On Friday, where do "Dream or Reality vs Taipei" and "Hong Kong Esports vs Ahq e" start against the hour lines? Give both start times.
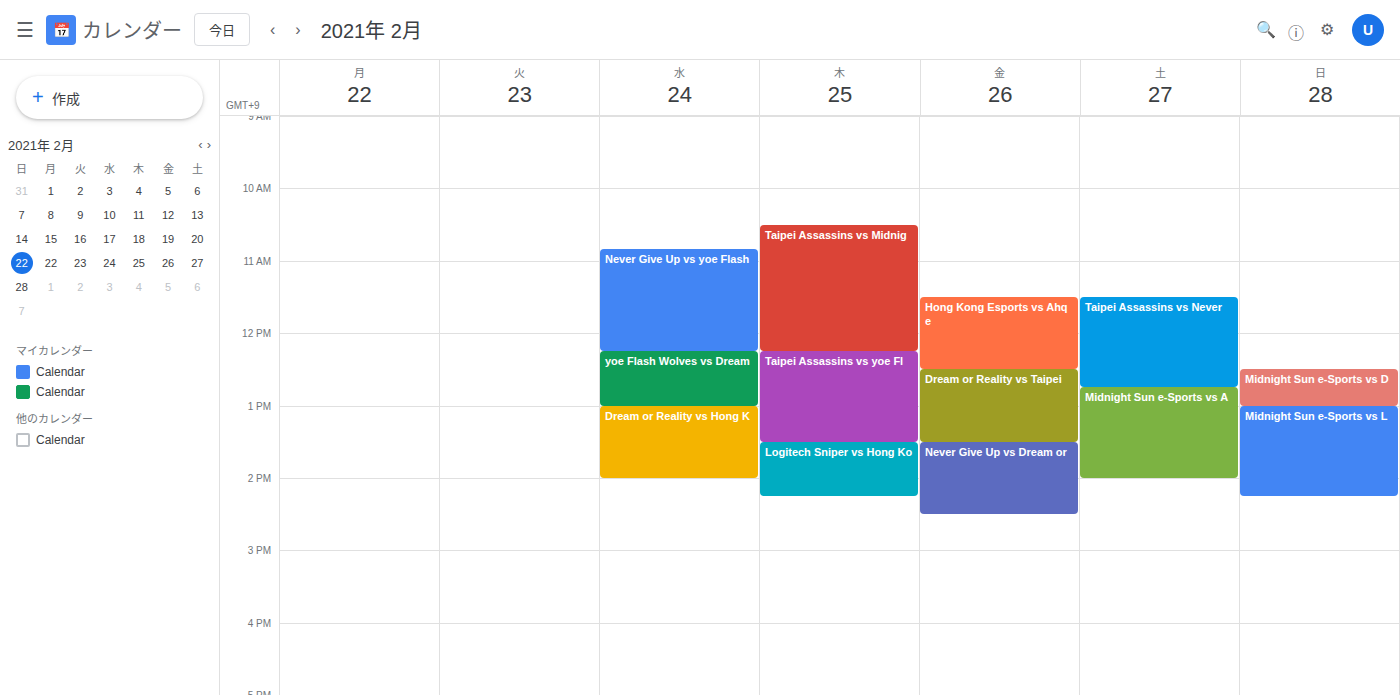
"Dream or Reality vs Taipei": 12:30 PM, halfway between the 12 PM and 1 PM lines. "Hong Kong Esports vs Ahq e": 11:30 AM, halfway between the 11 AM and 12 PM lines.